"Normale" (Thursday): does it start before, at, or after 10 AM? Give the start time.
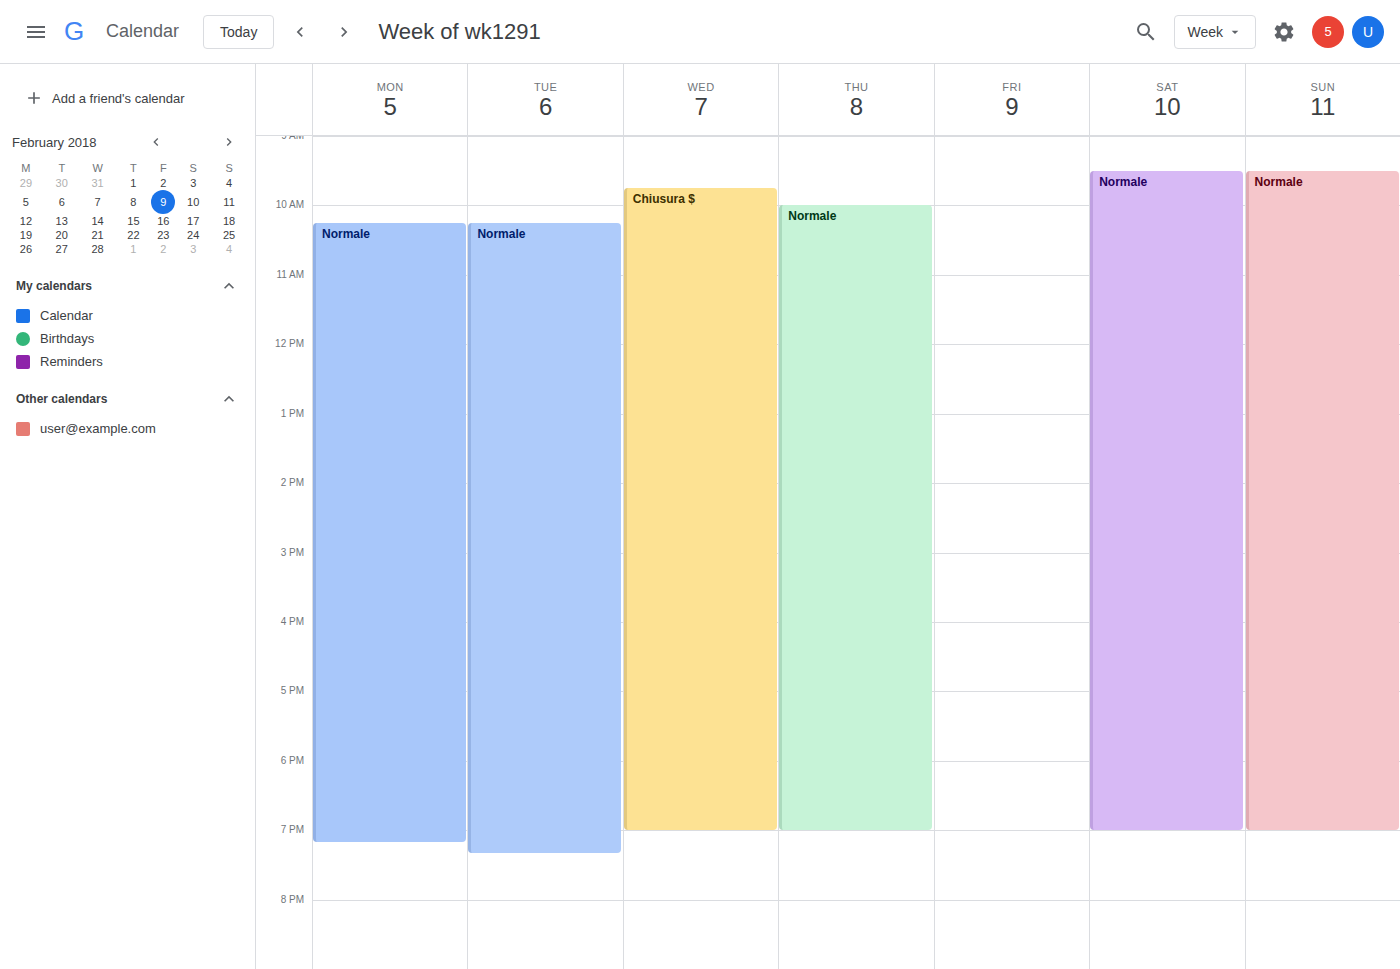
10:00 AM -- exactly at 10 AM, on the 10 AM line.